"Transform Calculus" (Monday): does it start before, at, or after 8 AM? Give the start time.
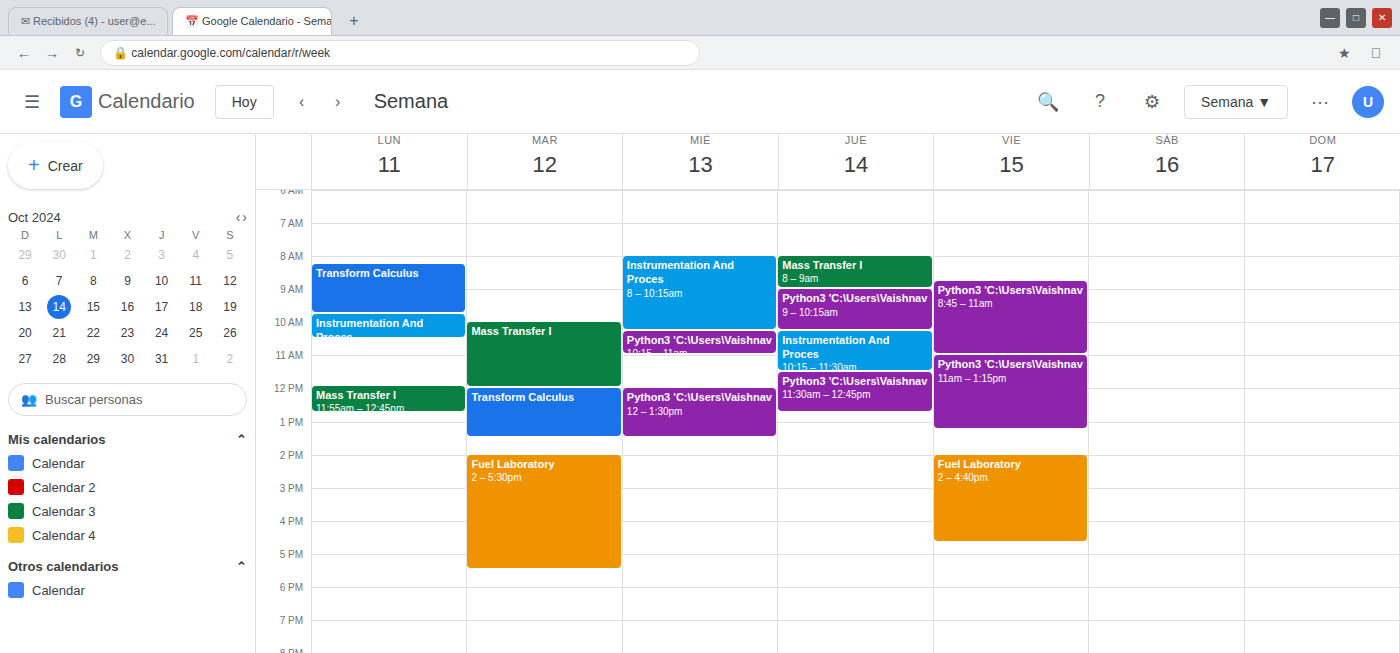
8:15 AM -- after 8 AM, 15 minutes below the 8 AM line.